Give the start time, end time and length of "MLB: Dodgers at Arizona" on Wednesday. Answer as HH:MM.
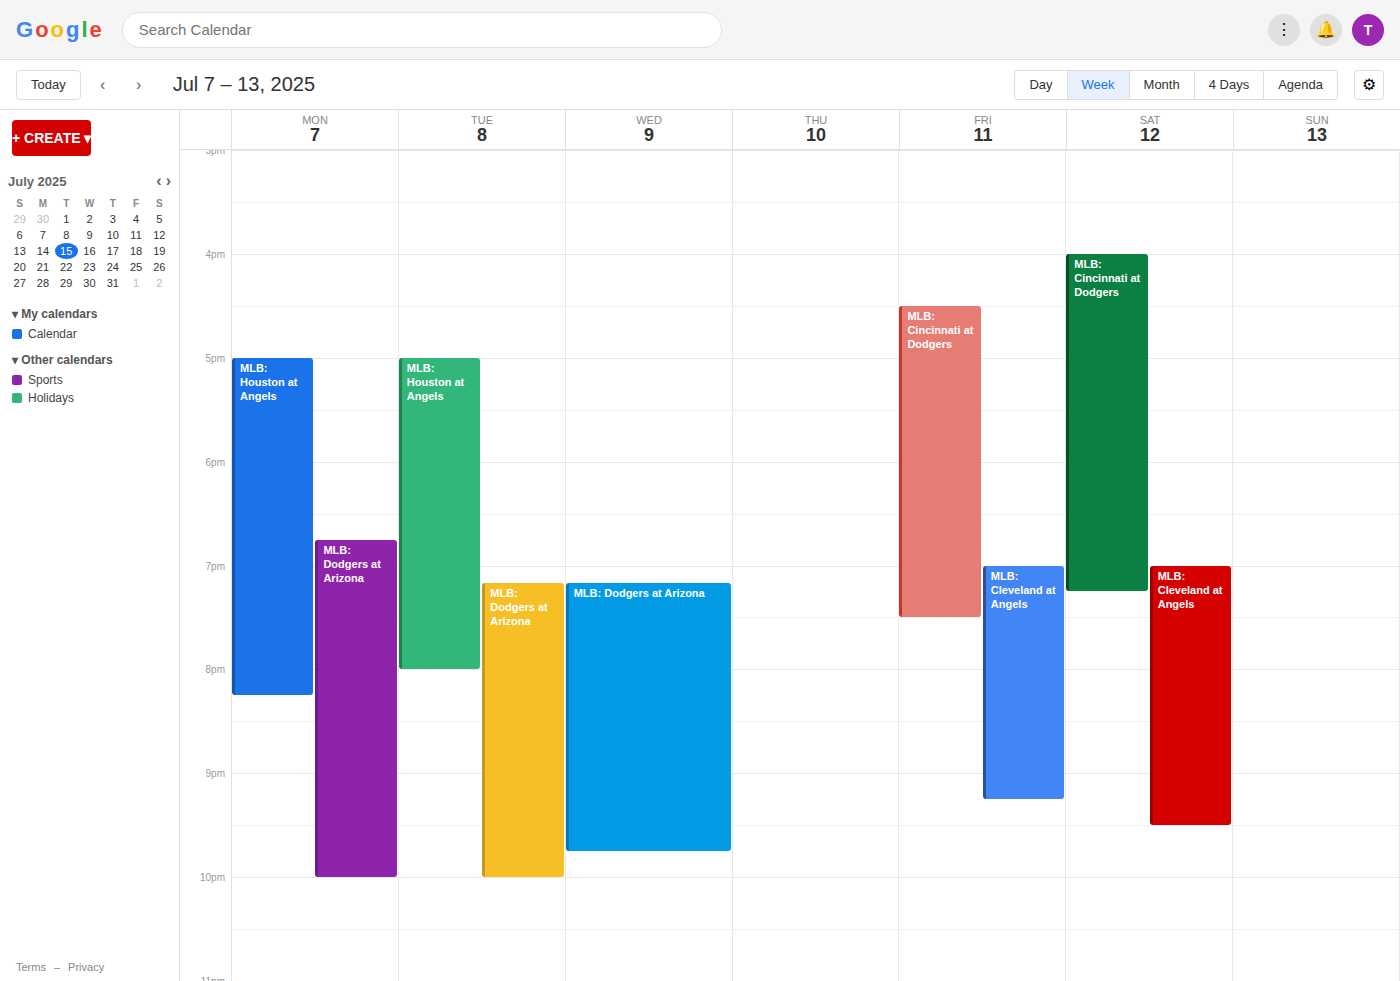
19:10 to 21:45, 2 hours 35 minutes